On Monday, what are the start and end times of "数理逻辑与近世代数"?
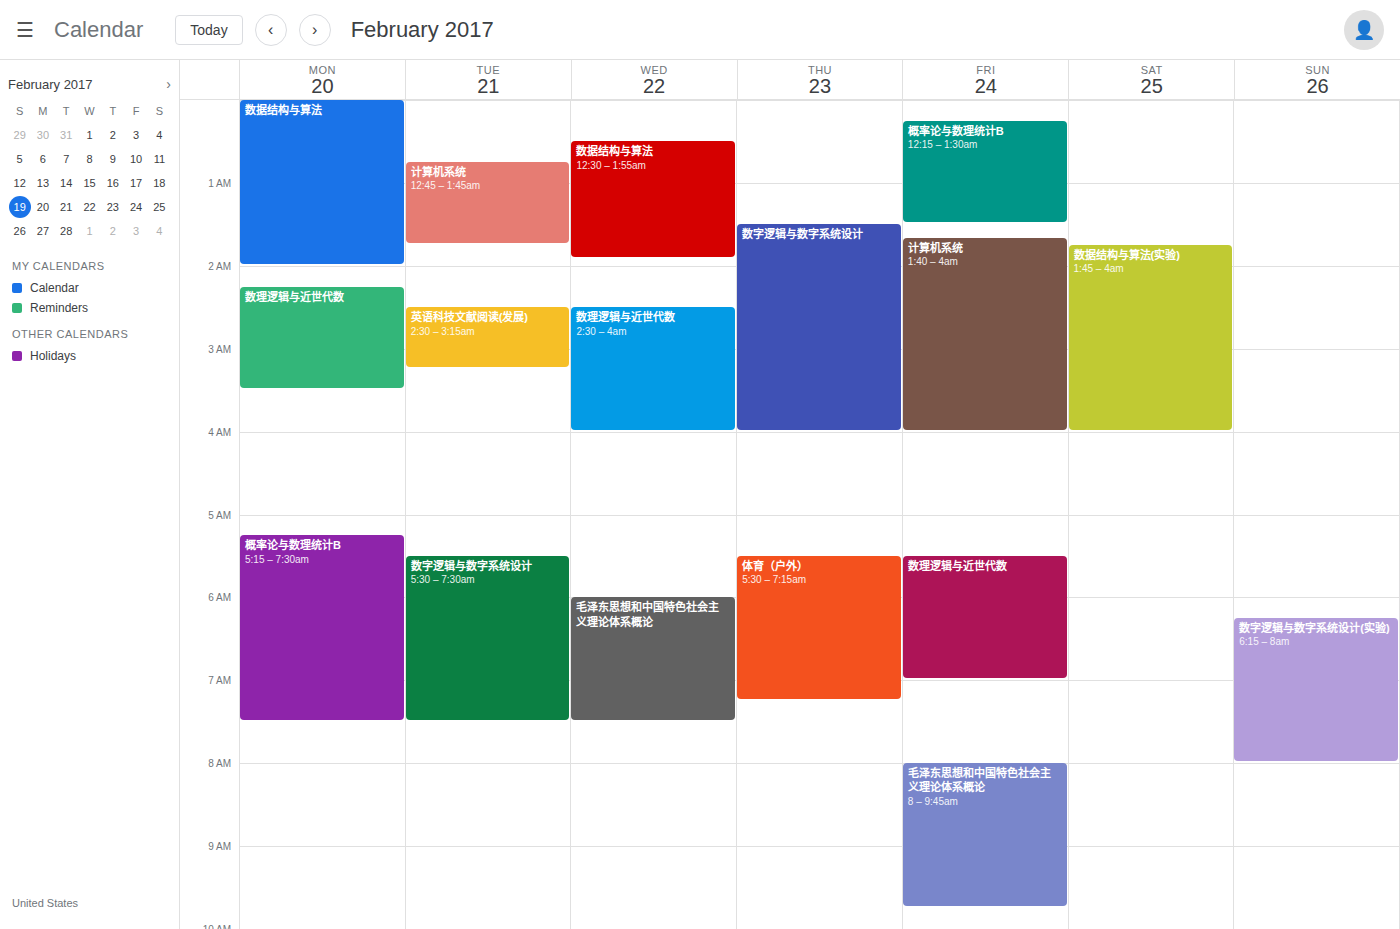
2:15 AM to 3:30 AM